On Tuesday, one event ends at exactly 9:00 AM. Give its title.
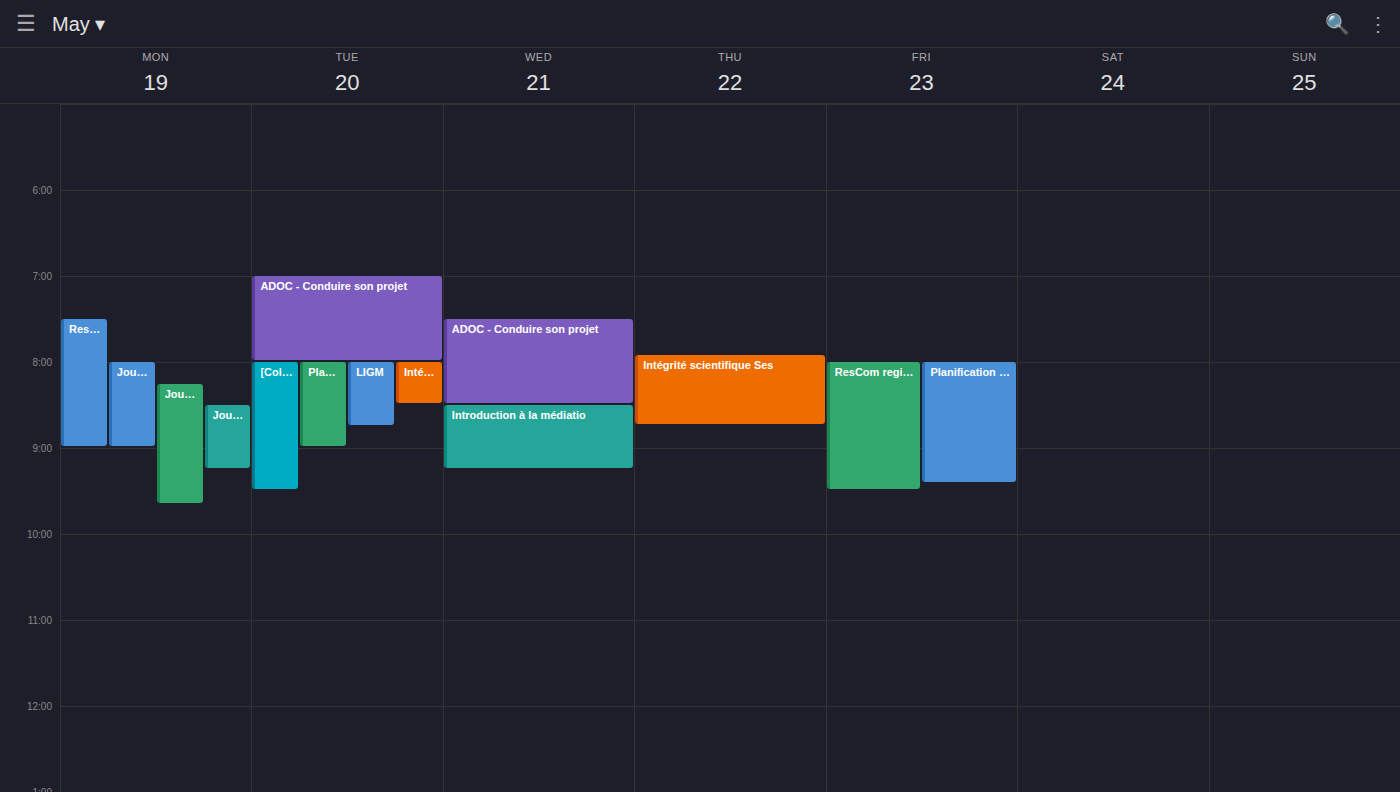
"Planification de la gestio"